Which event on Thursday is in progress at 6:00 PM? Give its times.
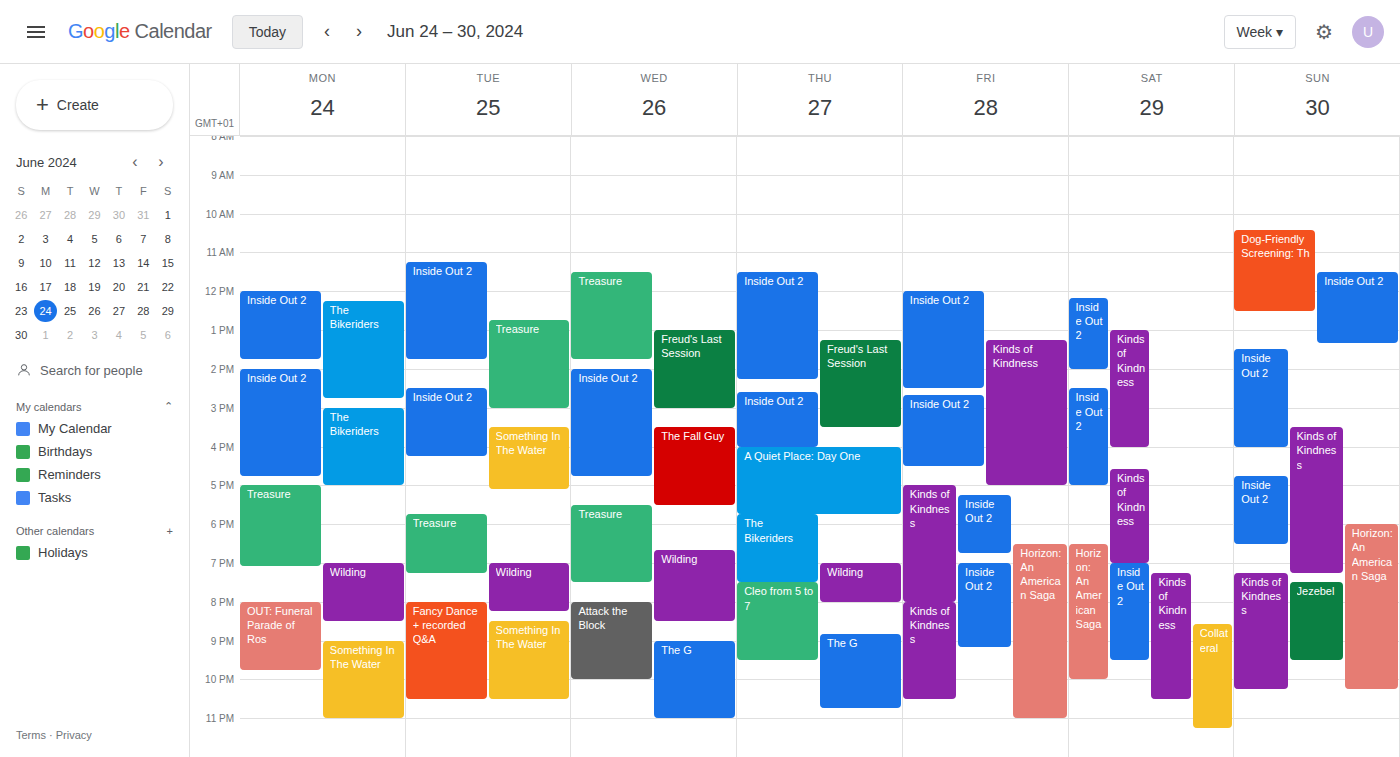
"The Bikeriders", 5:45 PM to 7:30 PM